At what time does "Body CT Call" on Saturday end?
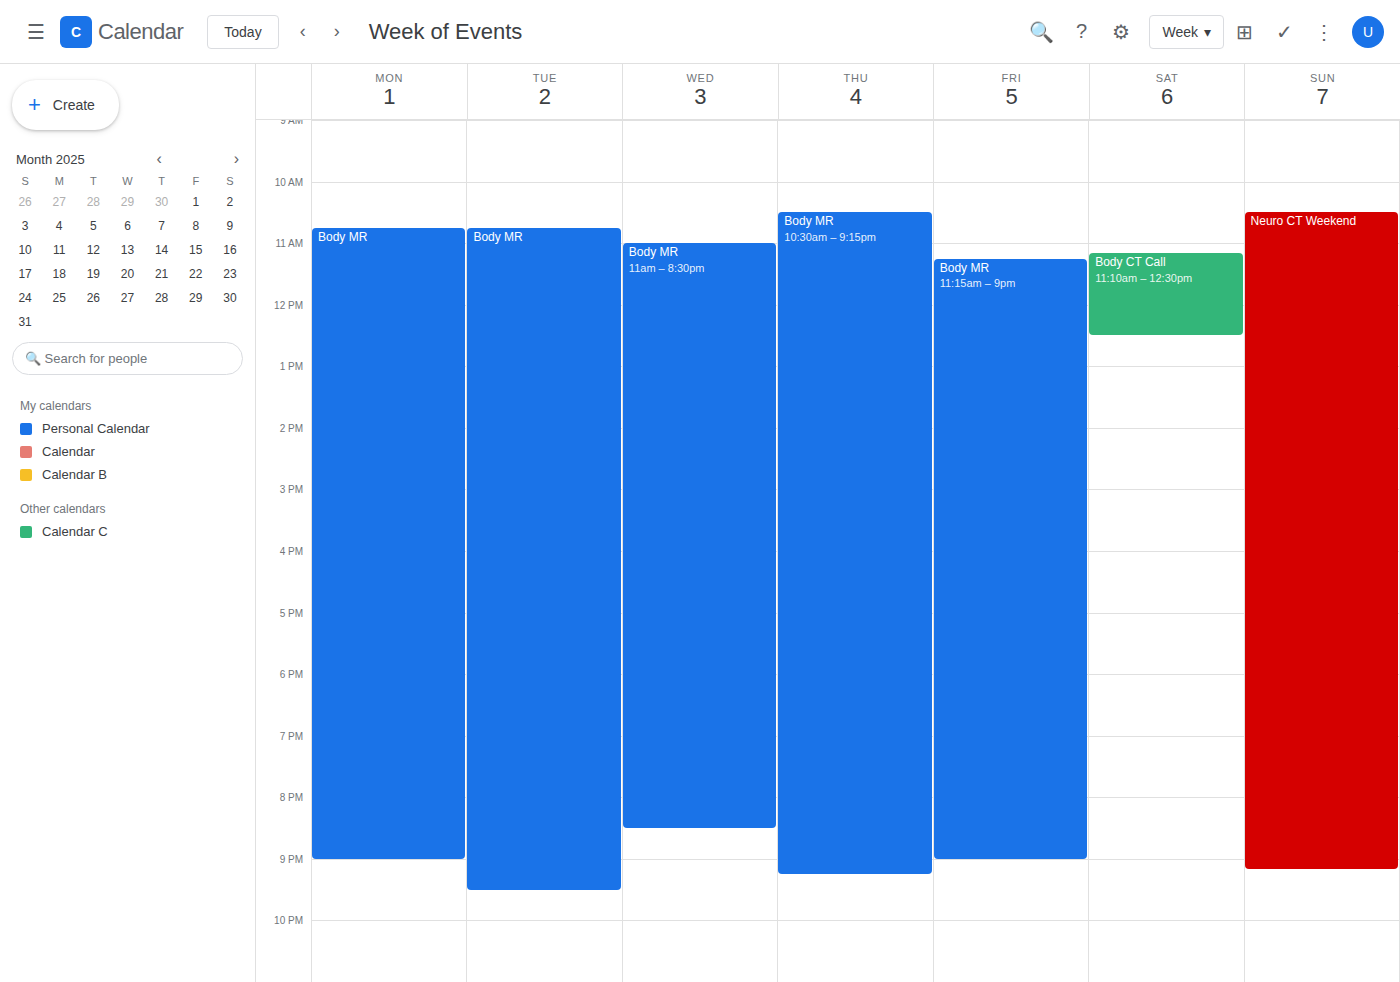
12:30 PM